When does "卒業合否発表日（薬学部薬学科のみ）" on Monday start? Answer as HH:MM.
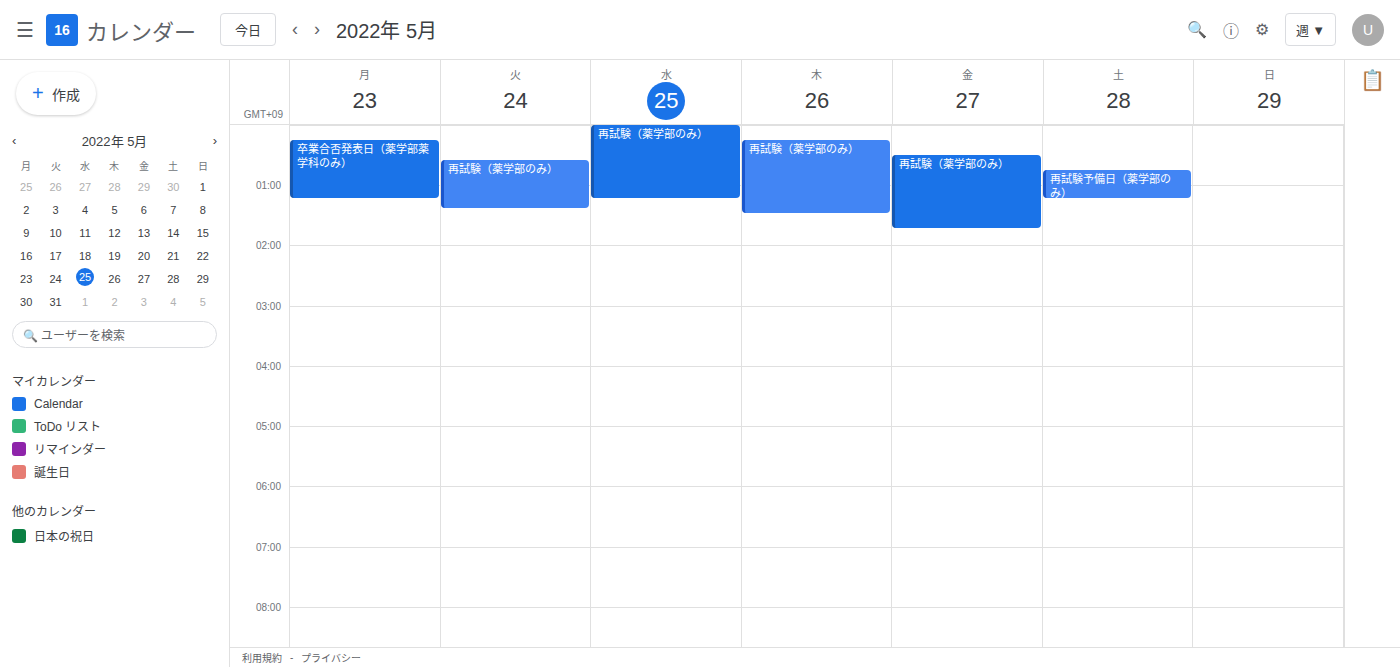
00:15